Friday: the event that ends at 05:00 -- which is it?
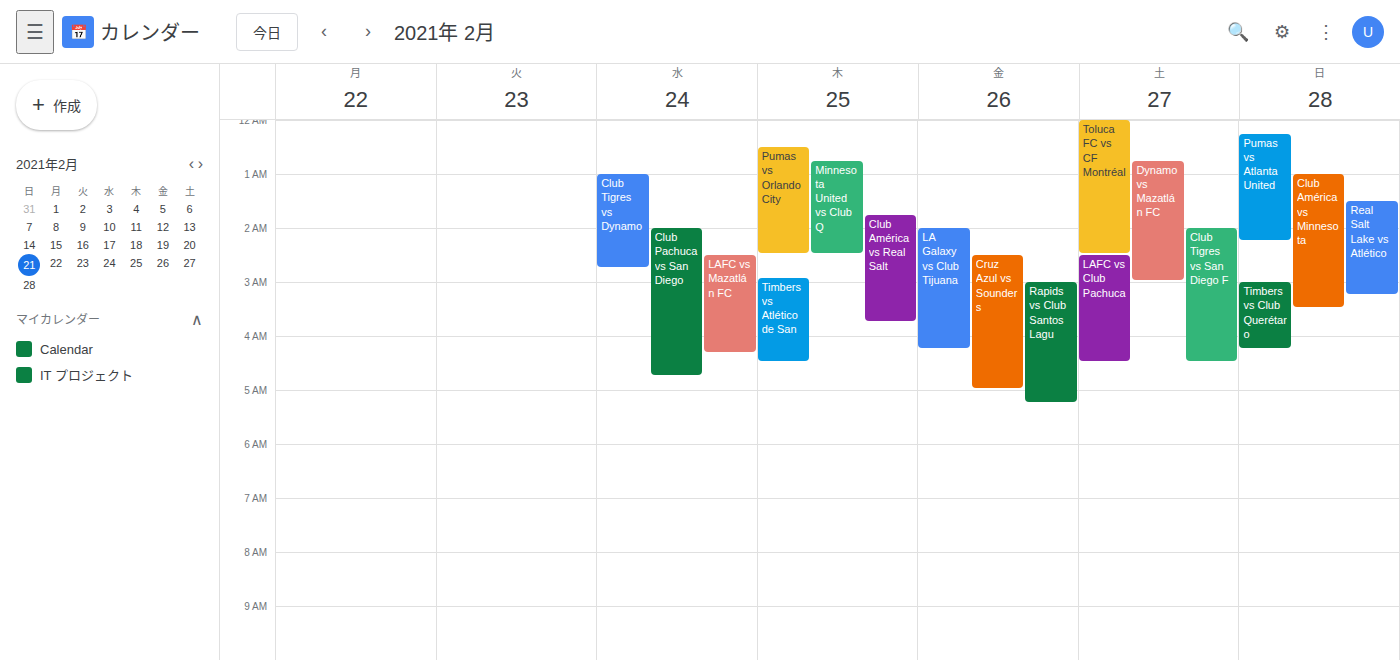
"Cruz Azul vs Sounders"